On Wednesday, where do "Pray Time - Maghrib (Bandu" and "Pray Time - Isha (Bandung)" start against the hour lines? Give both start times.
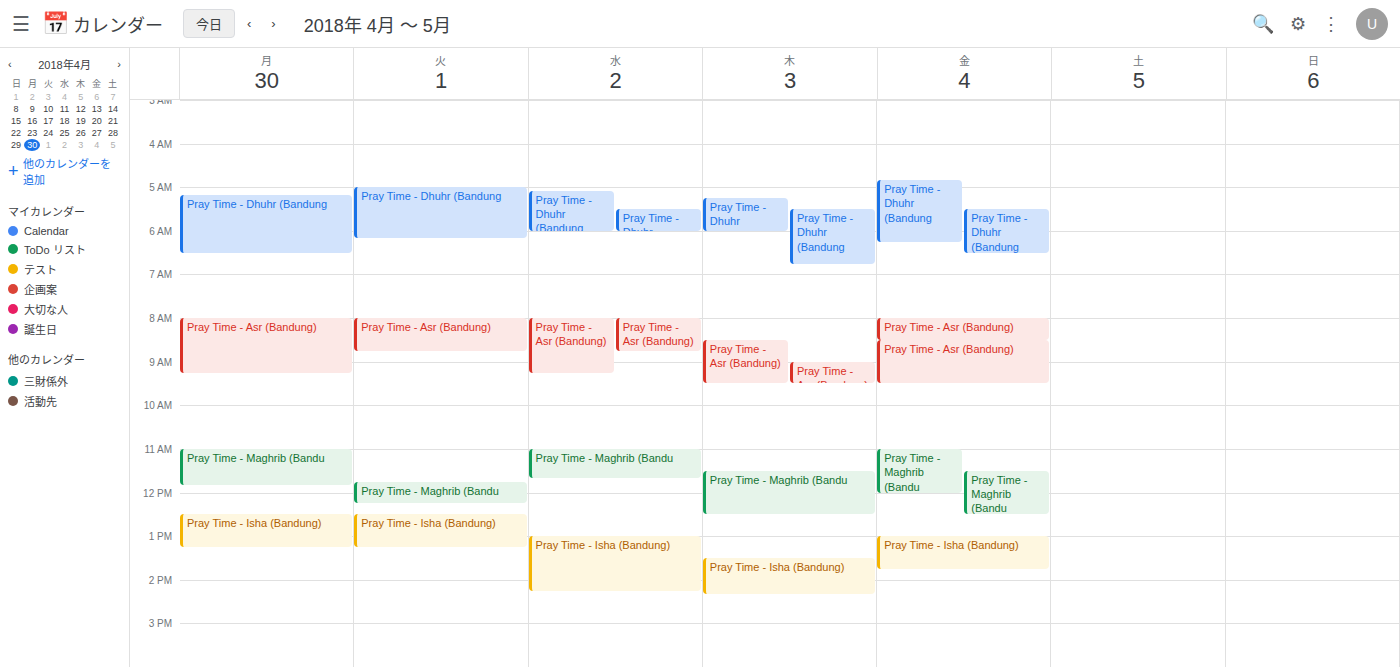
"Pray Time - Maghrib (Bandu": 11:00, exactly on the 11:00 line. "Pray Time - Isha (Bandung)": 13:00, exactly on the 13:00 line.